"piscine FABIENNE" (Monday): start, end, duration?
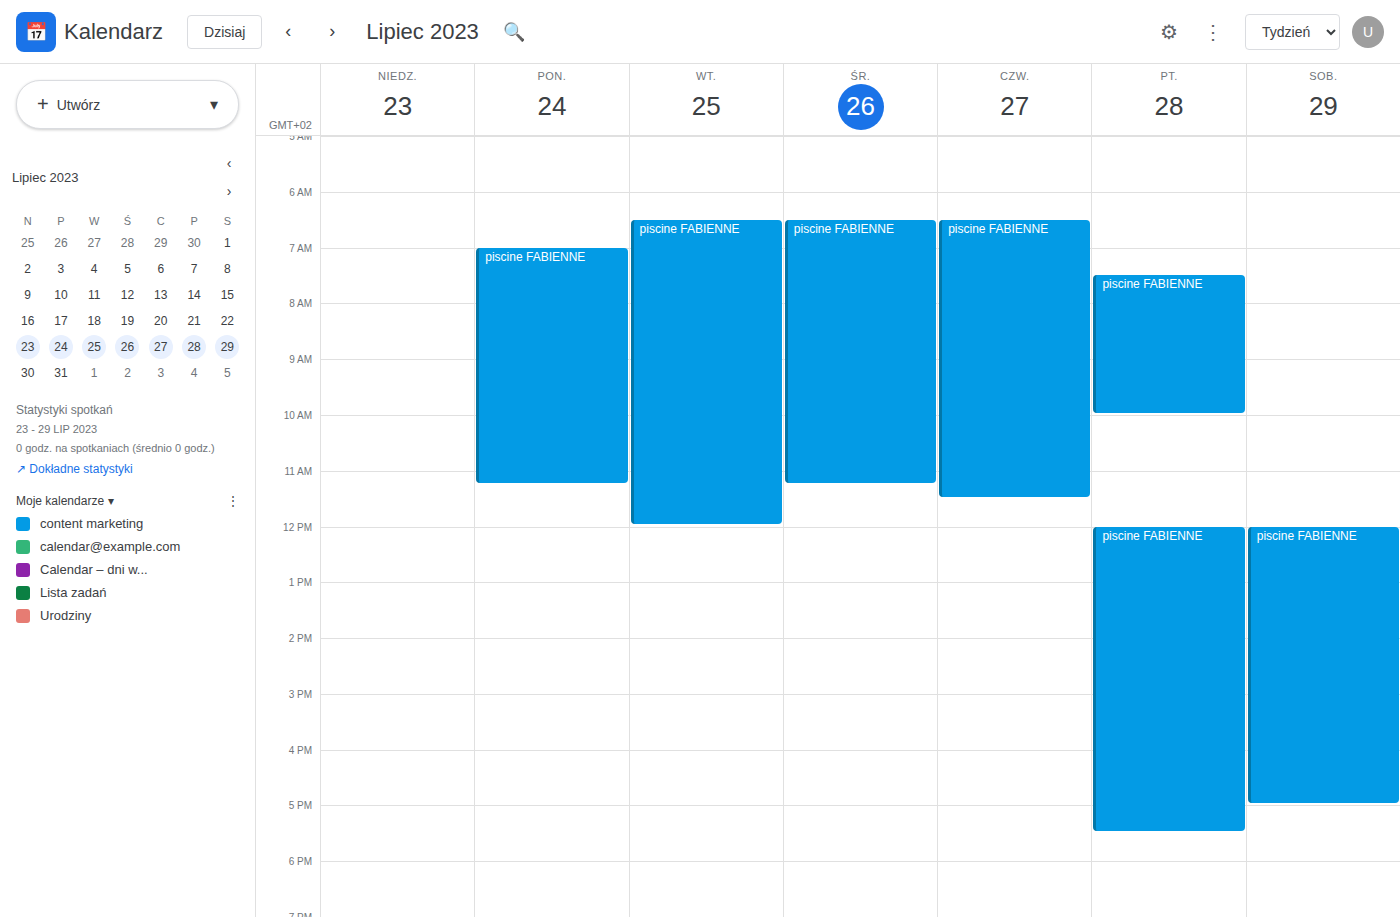
7:00 AM to 11:15 AM, 4 hours 15 minutes